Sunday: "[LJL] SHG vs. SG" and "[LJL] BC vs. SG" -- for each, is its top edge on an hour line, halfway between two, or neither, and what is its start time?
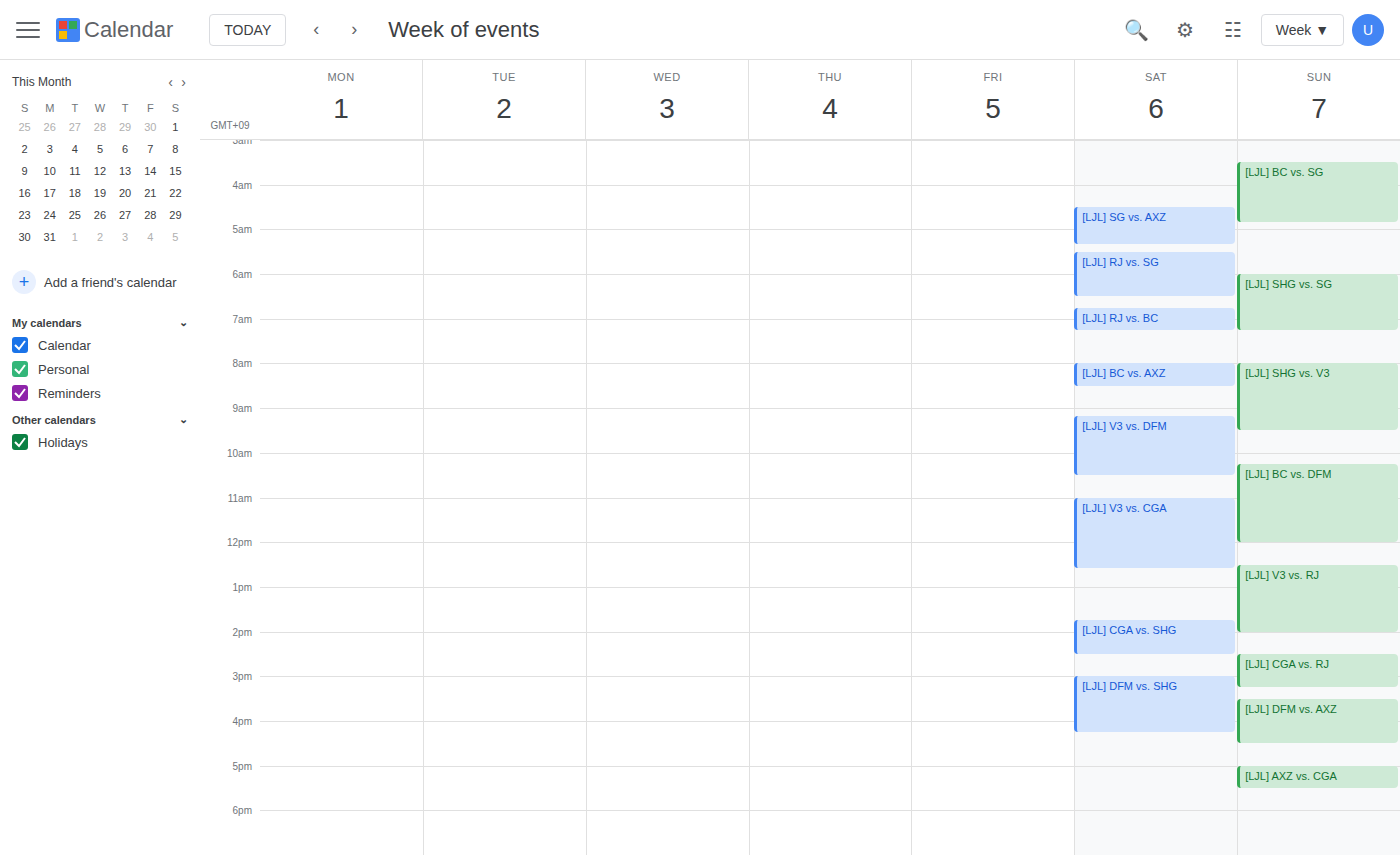
"[LJL] SHG vs. SG": 6:00 AM, exactly on the 6 AM line. "[LJL] BC vs. SG": 3:30 AM, halfway between the 3 AM and 4 AM lines.